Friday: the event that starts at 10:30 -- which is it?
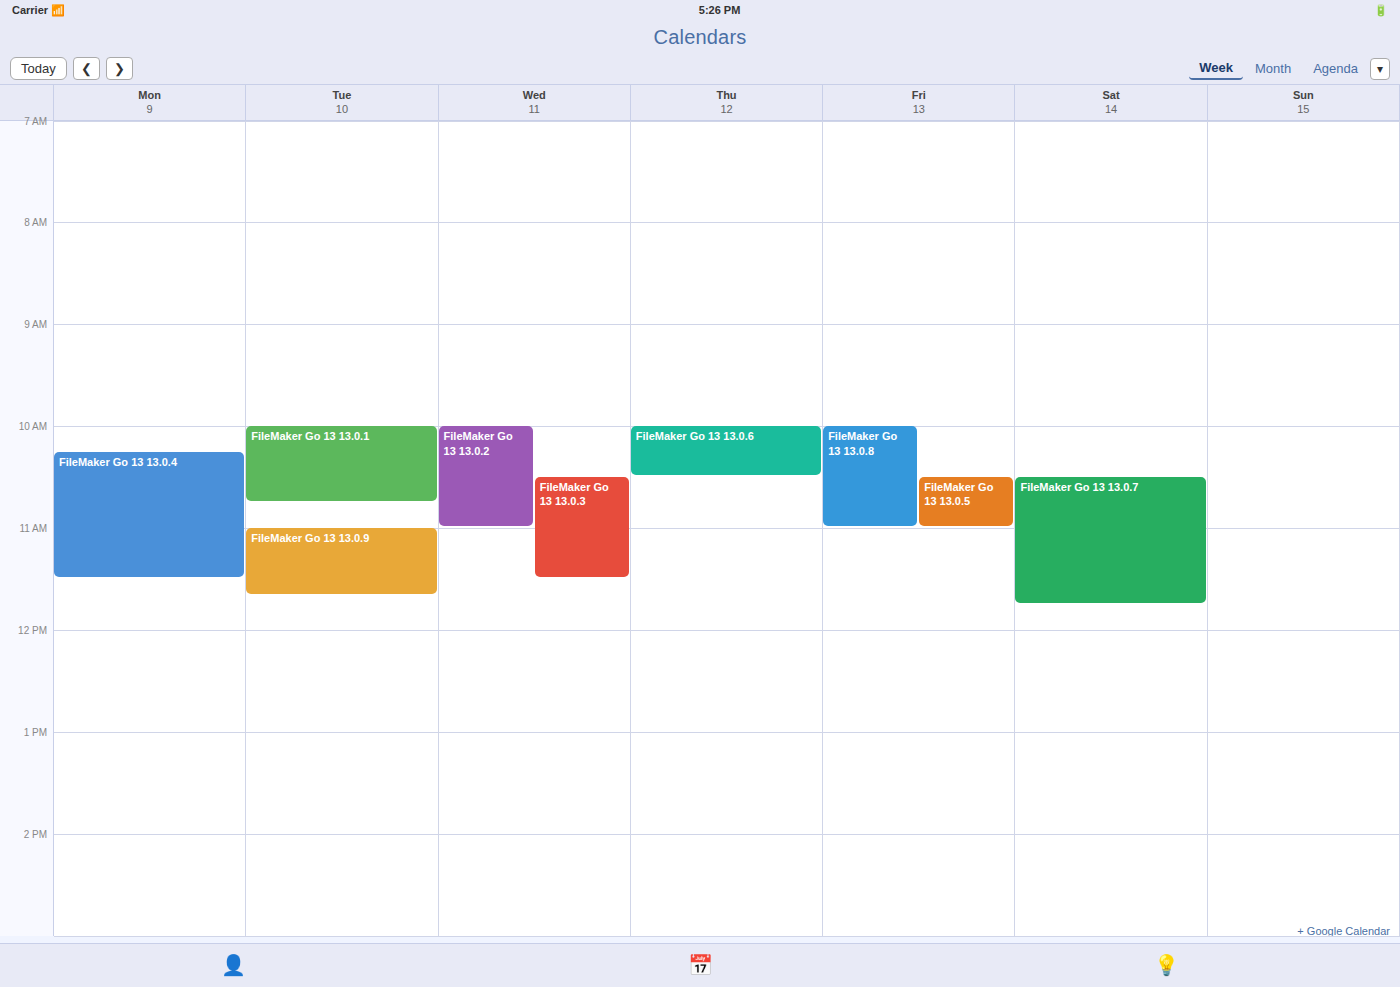
"FileMaker Go 13 13.0.5"